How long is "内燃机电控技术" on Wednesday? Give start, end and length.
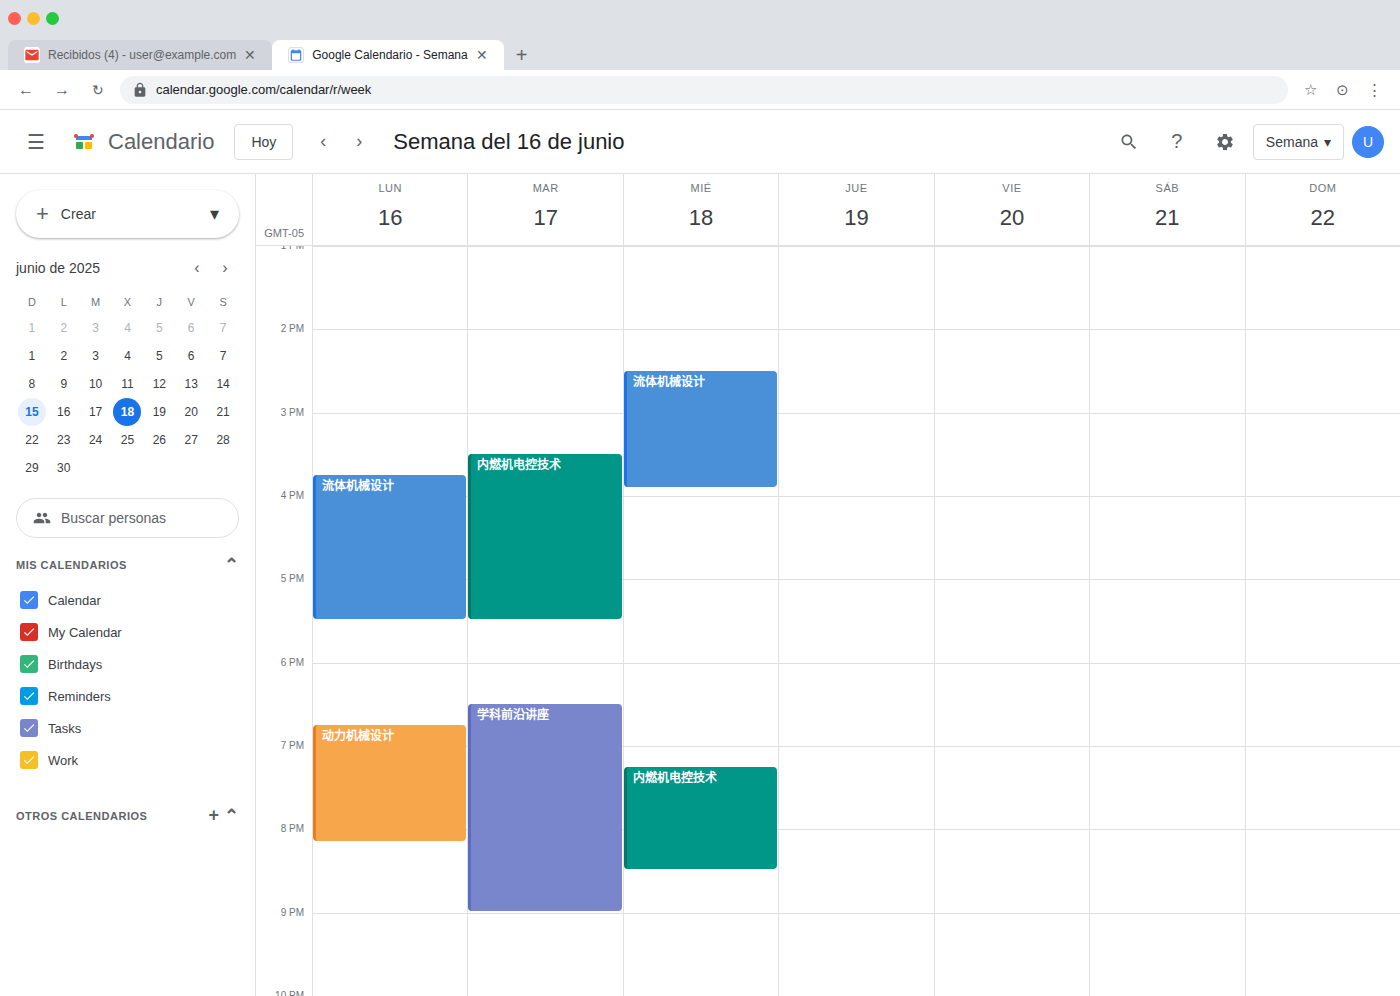
7:15 PM to 8:30 PM, 1 hour 15 minutes